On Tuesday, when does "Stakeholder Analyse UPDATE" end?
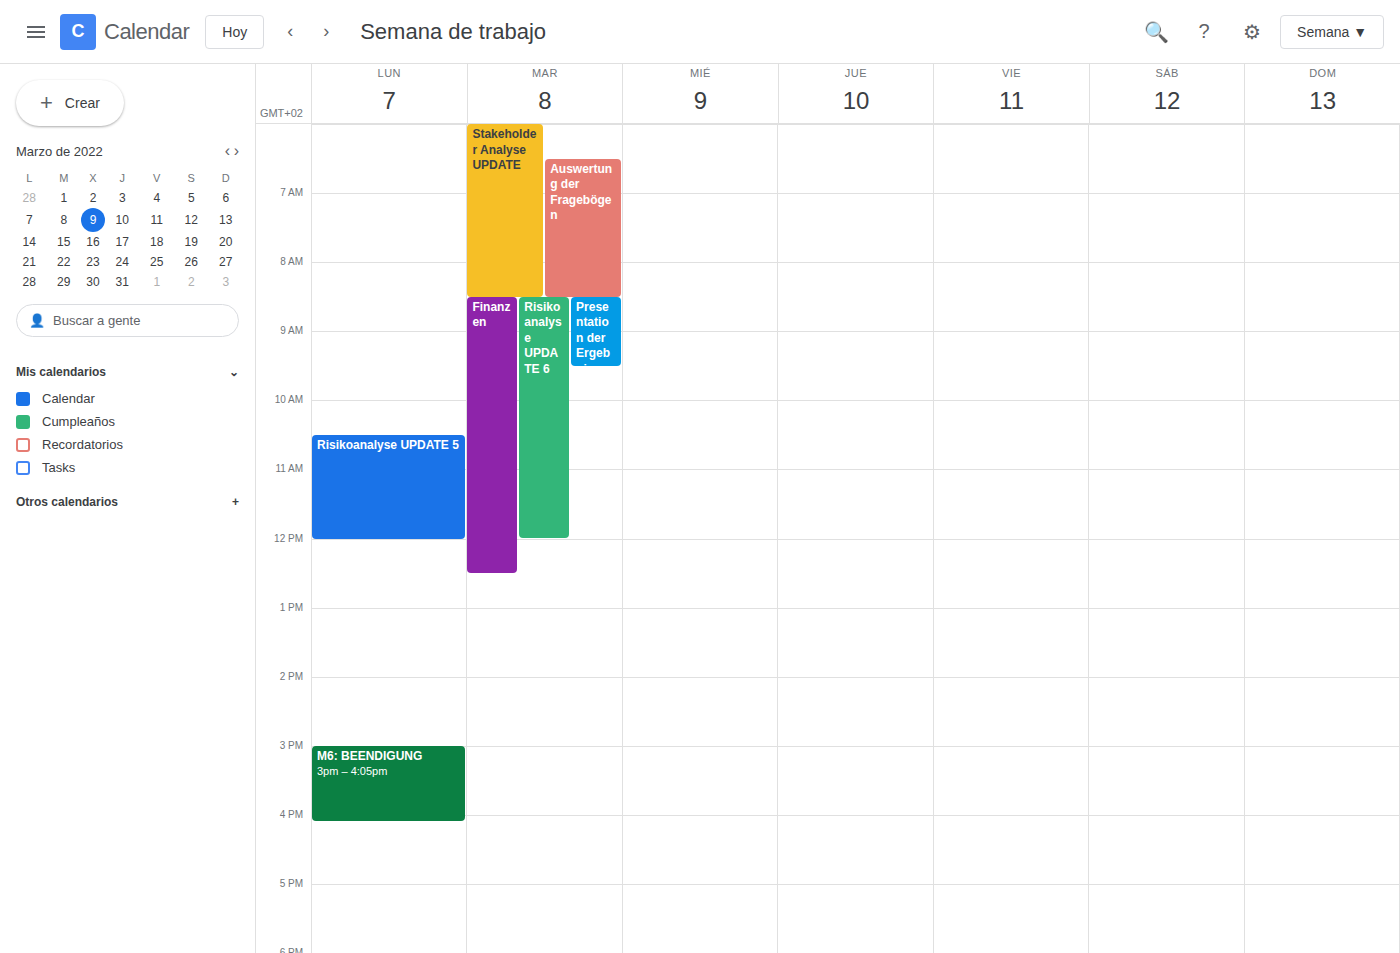
8:30 AM